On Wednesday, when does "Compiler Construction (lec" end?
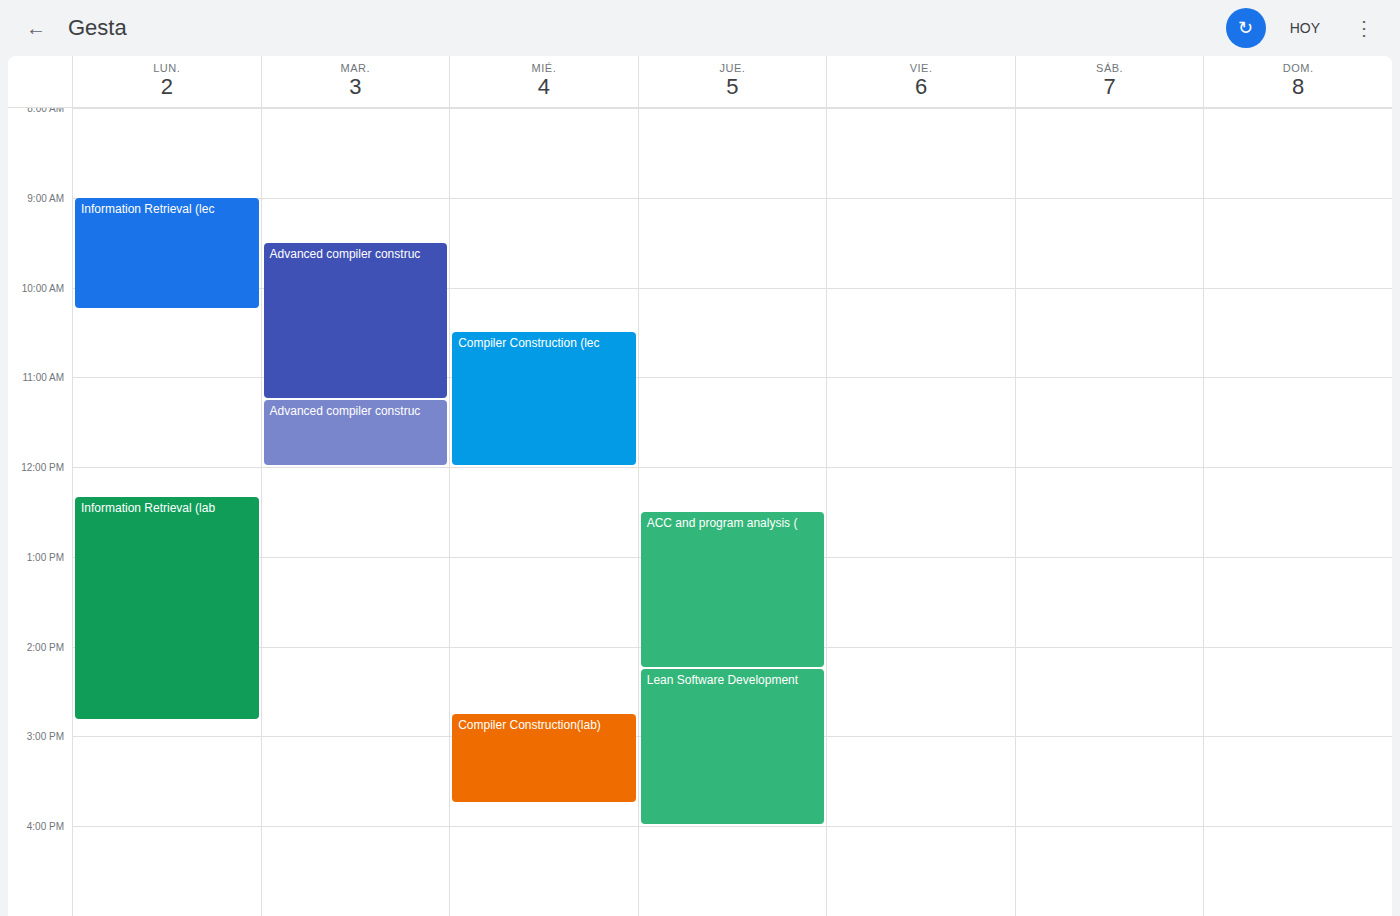
12:00 PM